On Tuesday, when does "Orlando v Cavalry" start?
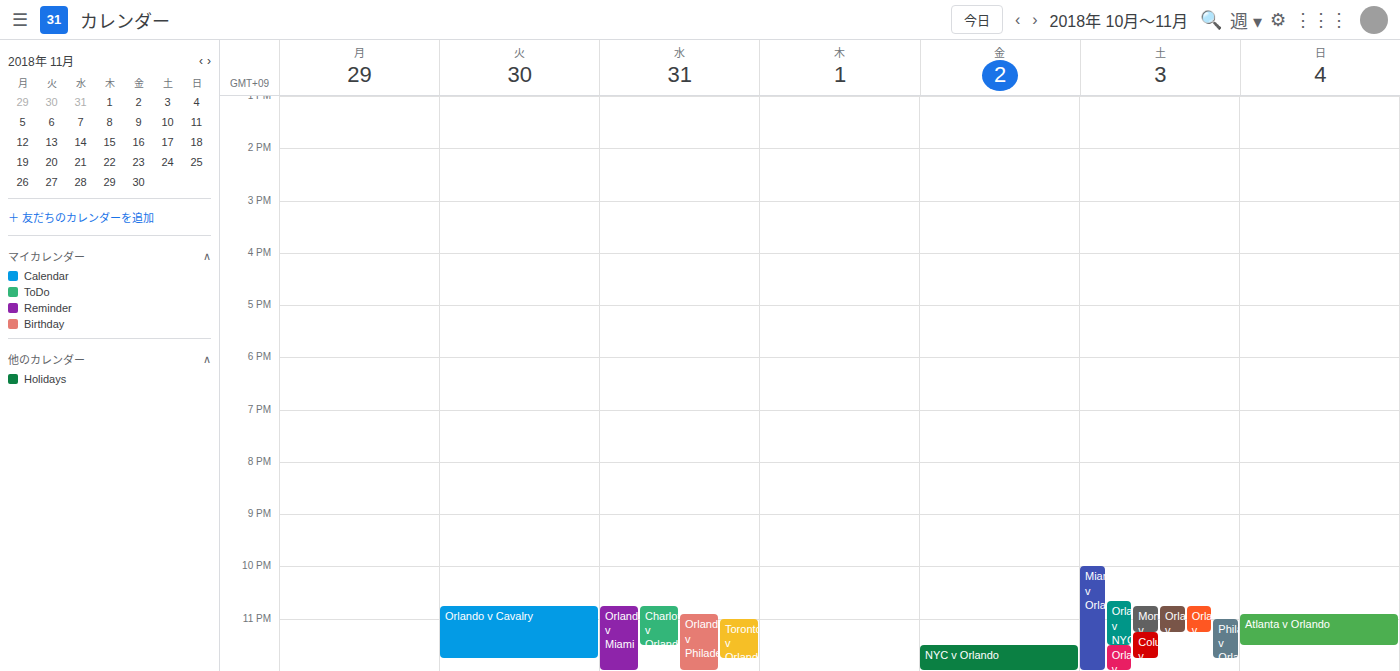
10:45 PM